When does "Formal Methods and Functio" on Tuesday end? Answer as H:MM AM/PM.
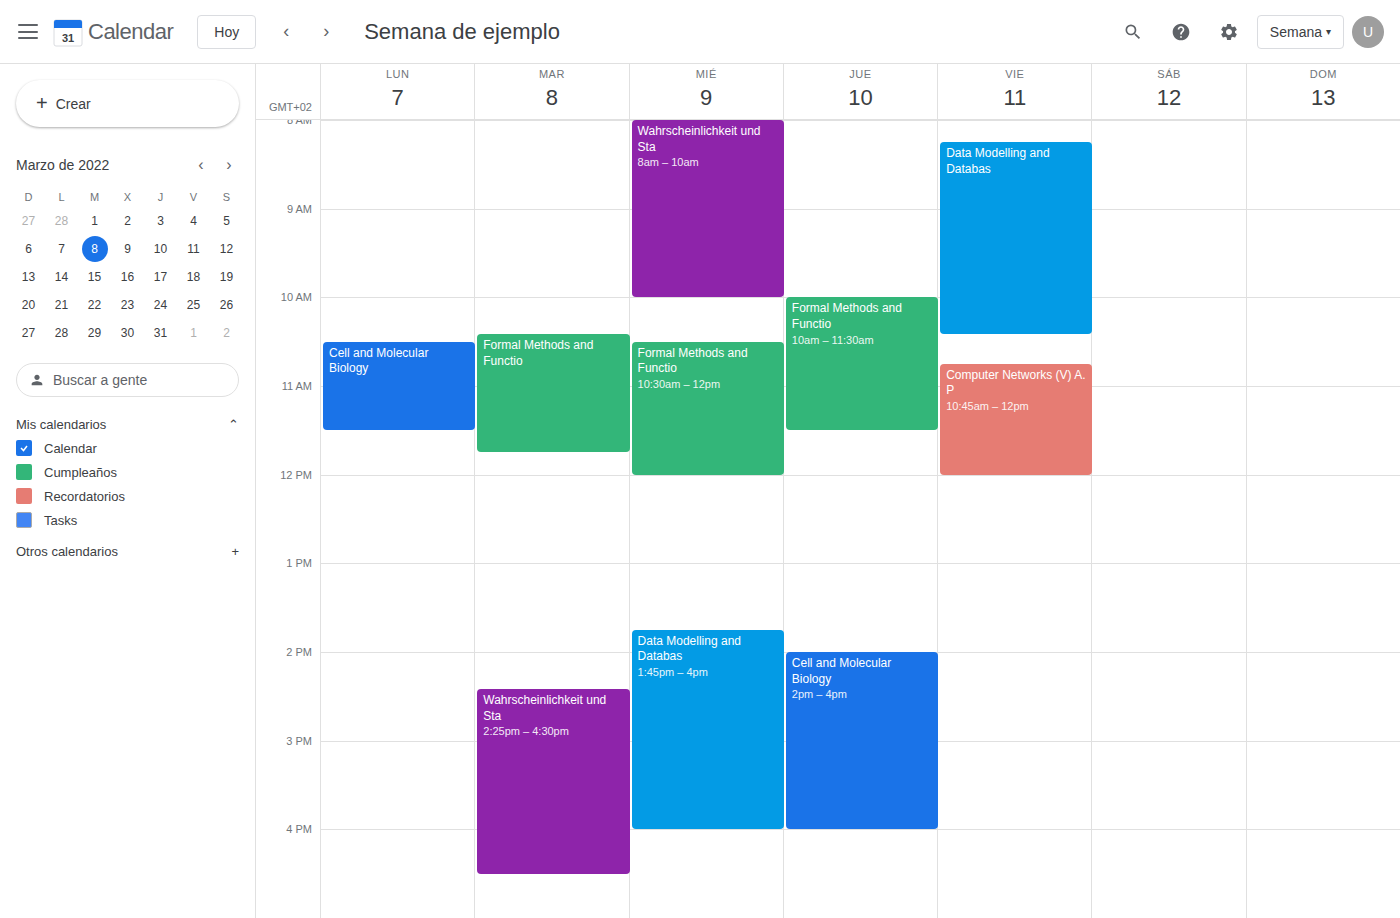
11:45 AM